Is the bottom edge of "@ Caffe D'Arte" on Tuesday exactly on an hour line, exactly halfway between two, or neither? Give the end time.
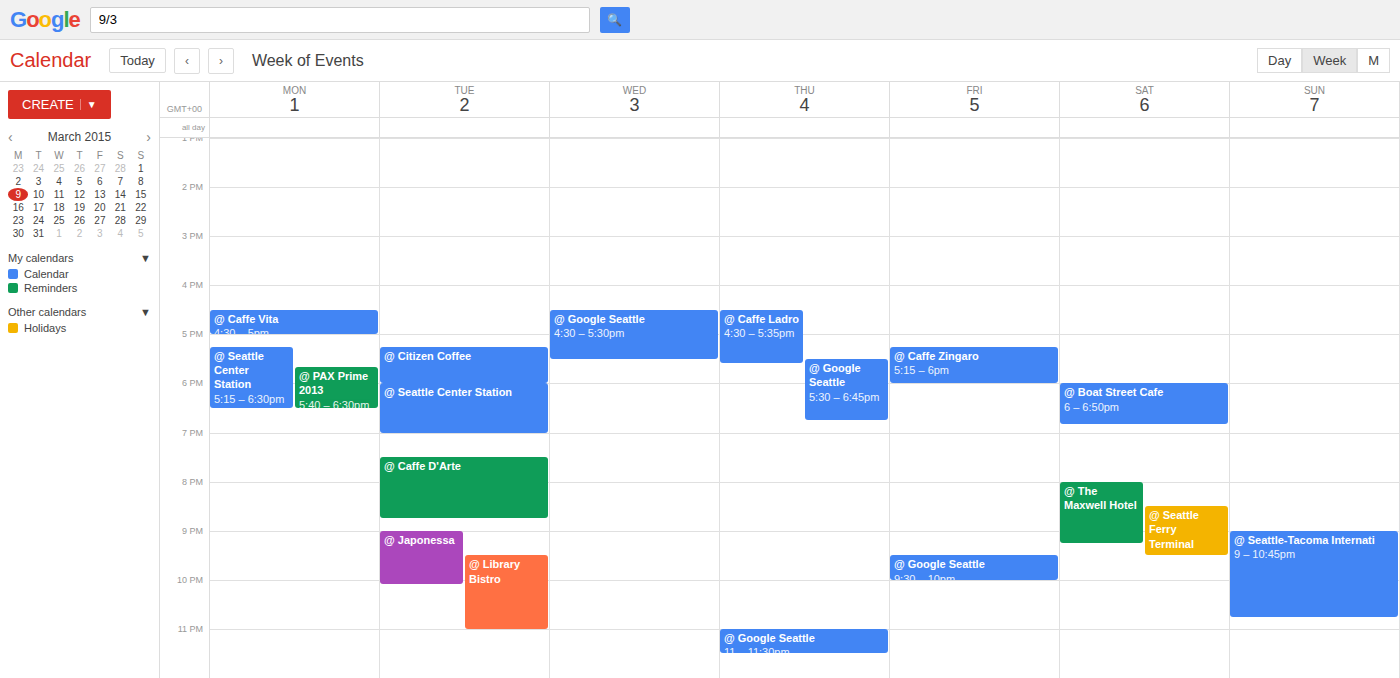
8:45 PM -- neither: three quarters of the way from the 8 PM line to the 9 PM line.